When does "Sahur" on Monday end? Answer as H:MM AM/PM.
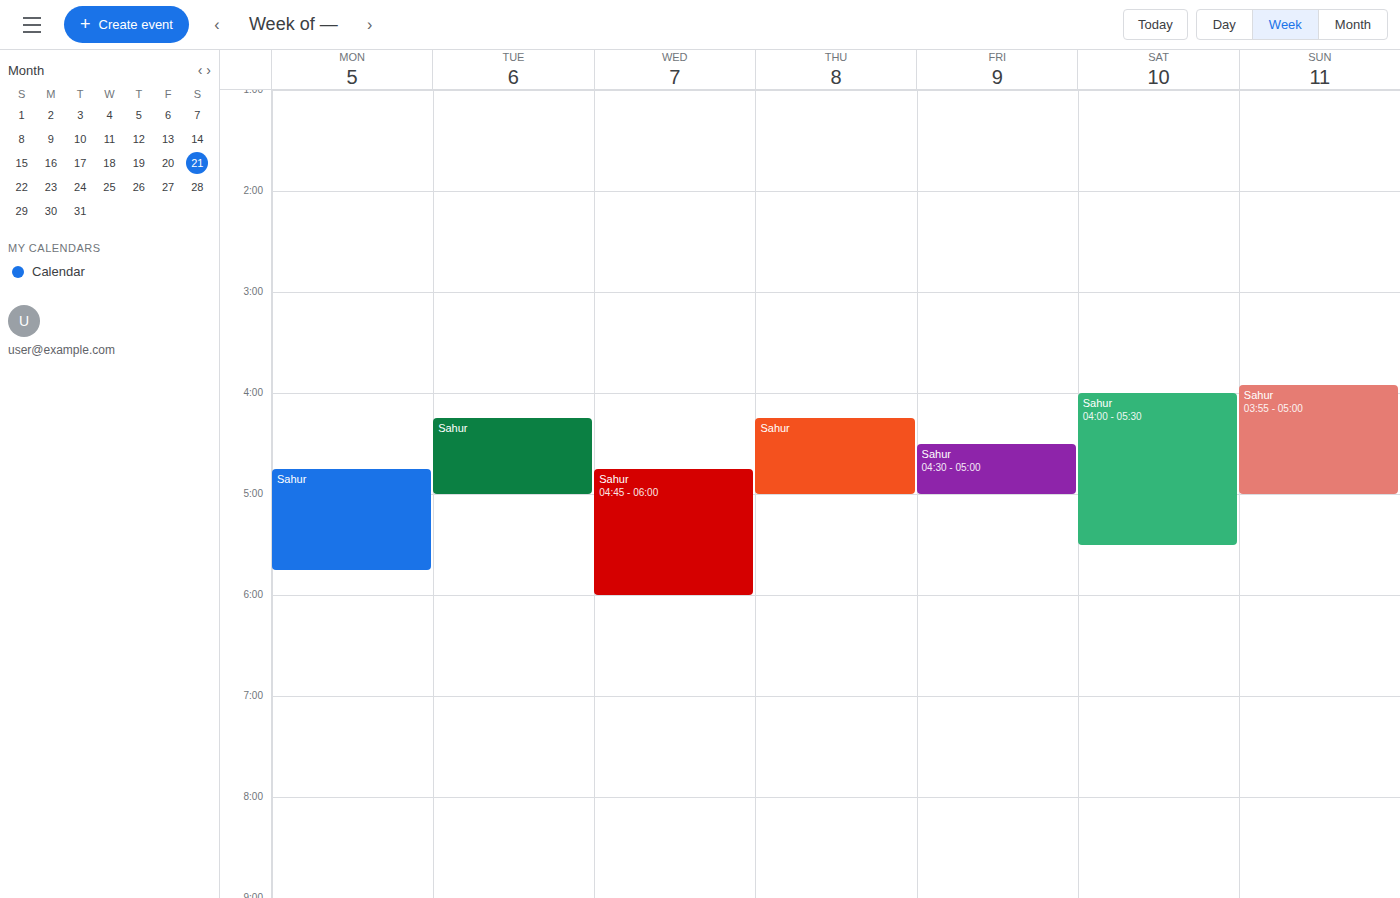
5:45 AM